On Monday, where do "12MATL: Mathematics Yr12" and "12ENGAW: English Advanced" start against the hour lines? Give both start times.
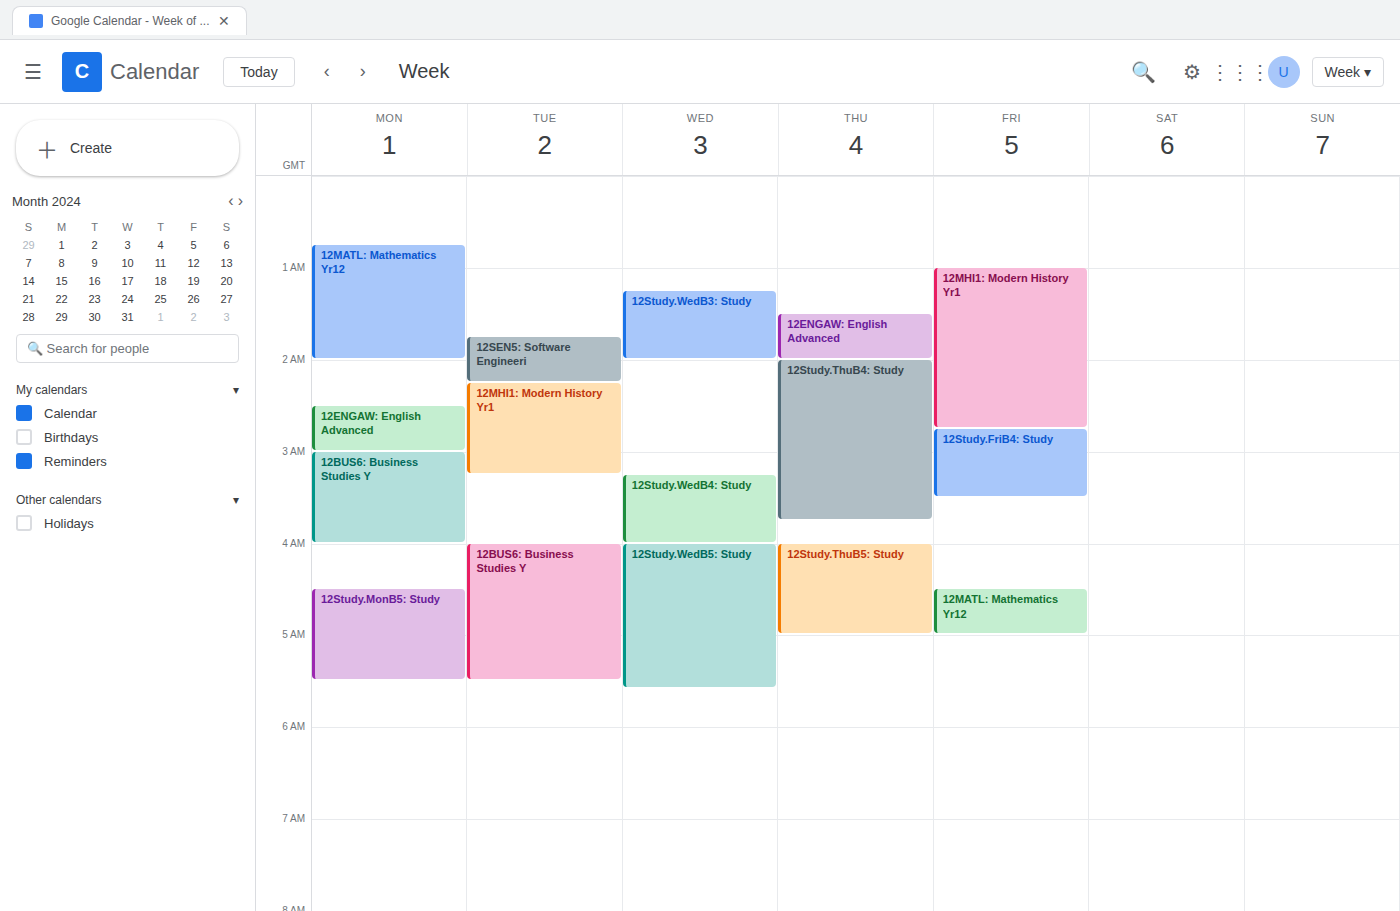
"12MATL: Mathematics Yr12": 12:45 AM, neither: three quarters of the way from the 12 AM line to the 1 AM line. "12ENGAW: English Advanced": 2:30 AM, halfway between the 2 AM and 3 AM lines.